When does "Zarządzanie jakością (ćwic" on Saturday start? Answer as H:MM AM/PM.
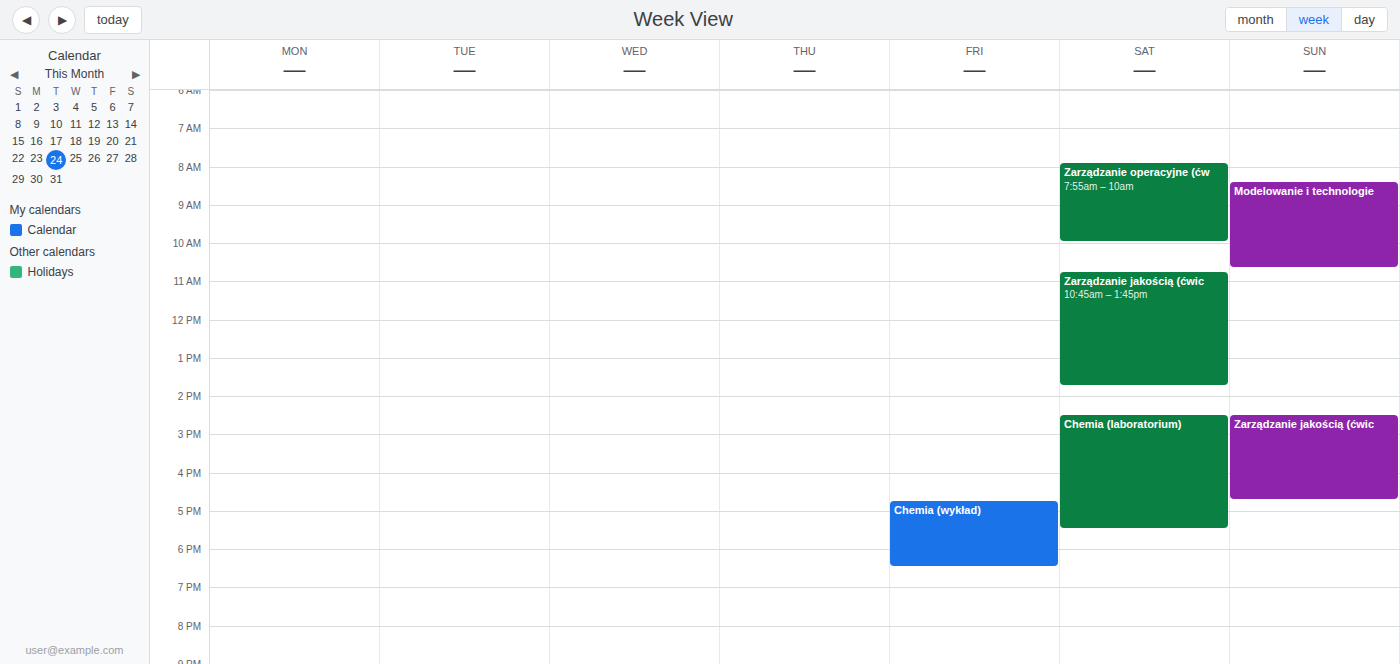
10:45 AM